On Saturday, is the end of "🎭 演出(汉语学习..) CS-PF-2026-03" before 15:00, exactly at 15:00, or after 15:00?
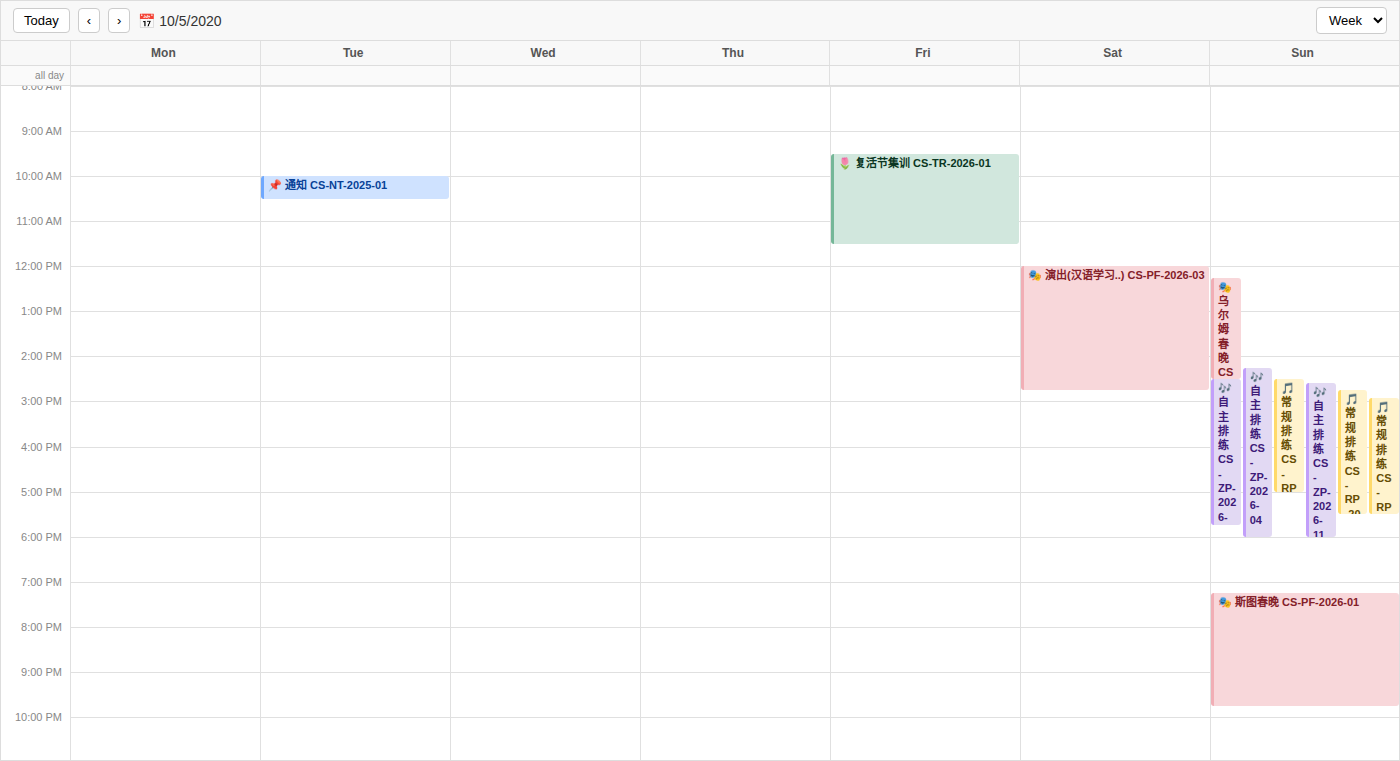
14:45 -- before 15:00, 15 minutes above the 15:00 line.